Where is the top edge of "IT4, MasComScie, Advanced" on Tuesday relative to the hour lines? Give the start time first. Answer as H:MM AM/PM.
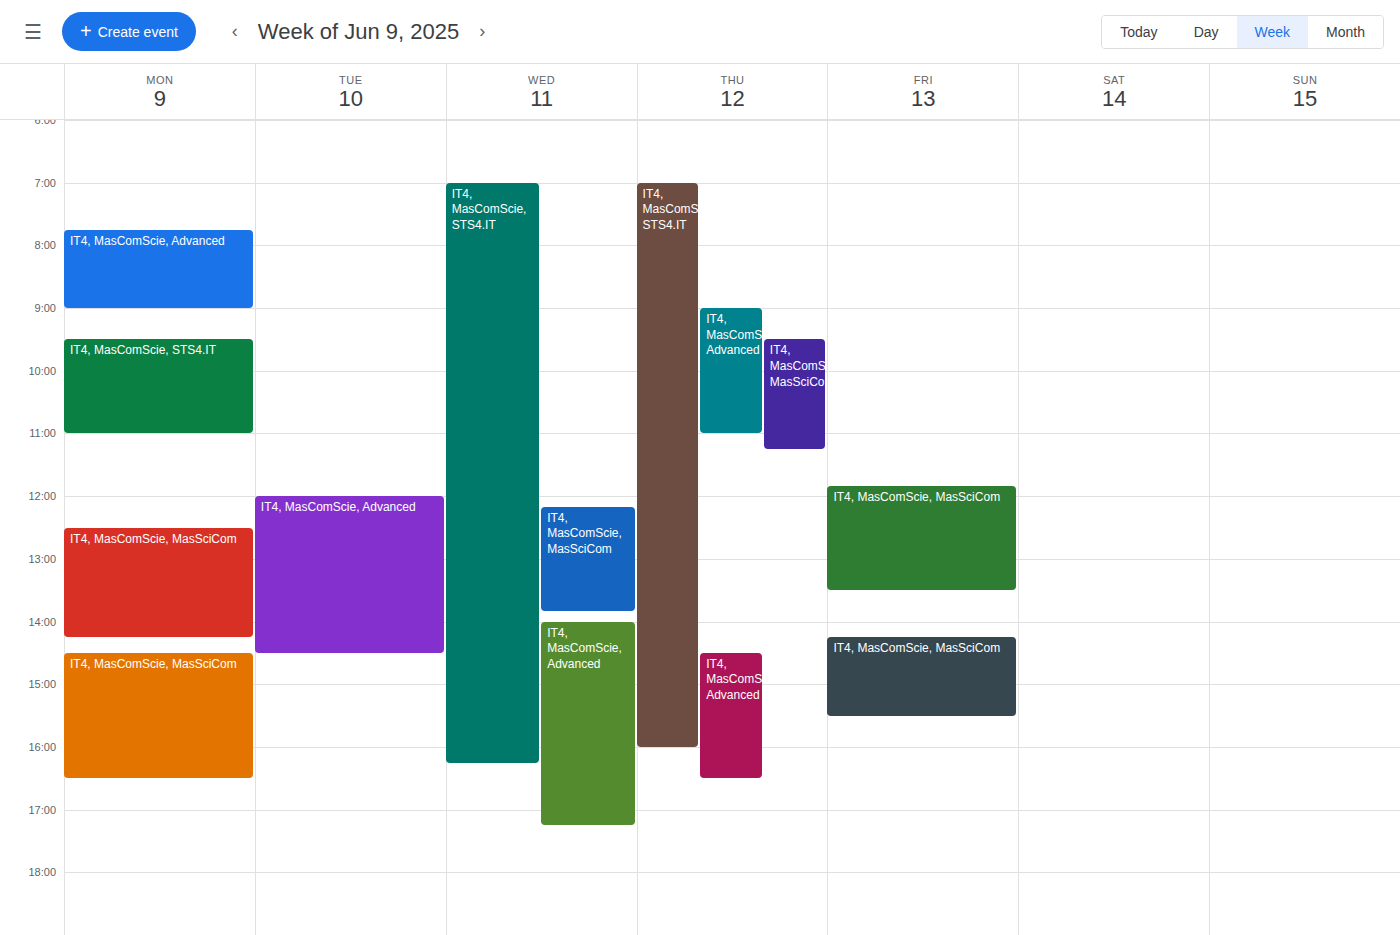
12:00 PM -- exactly on the 12 PM line.